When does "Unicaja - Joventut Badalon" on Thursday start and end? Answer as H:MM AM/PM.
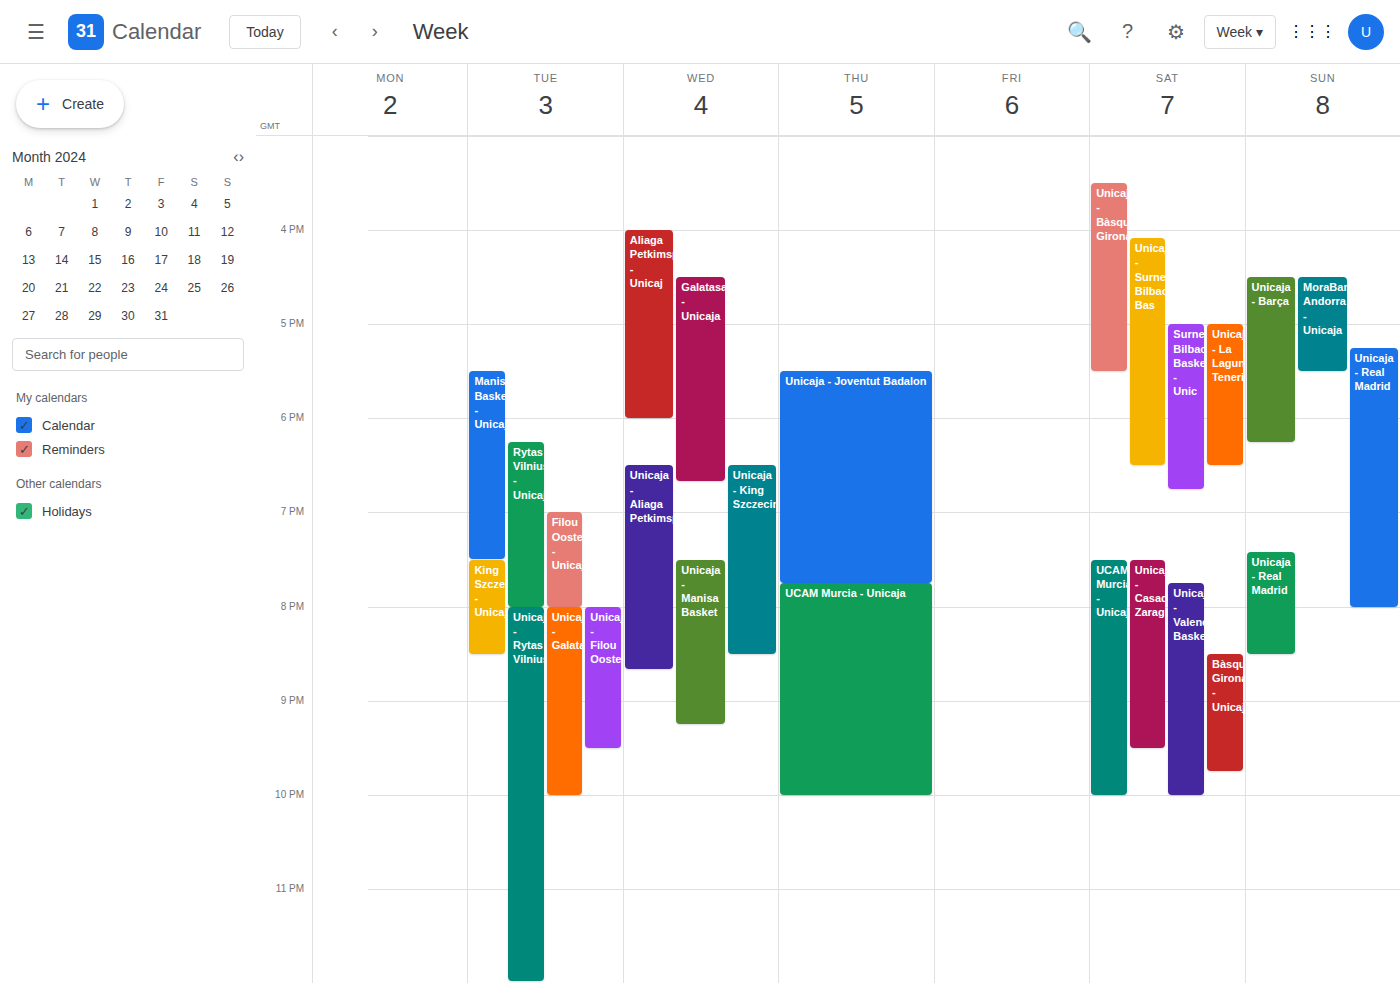
5:30 PM to 7:45 PM